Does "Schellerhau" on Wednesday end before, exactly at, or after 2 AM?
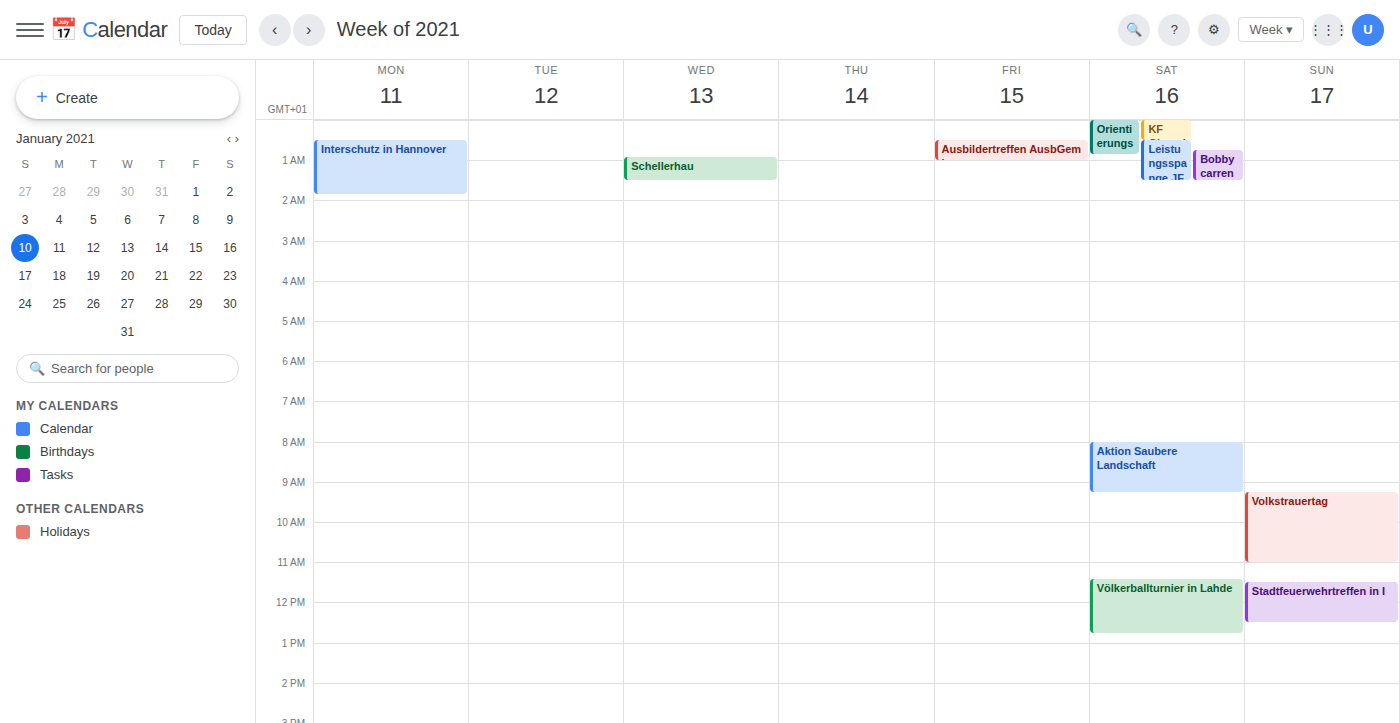
1:30 AM -- before 2 AM, 30 minutes above the 2 AM line.